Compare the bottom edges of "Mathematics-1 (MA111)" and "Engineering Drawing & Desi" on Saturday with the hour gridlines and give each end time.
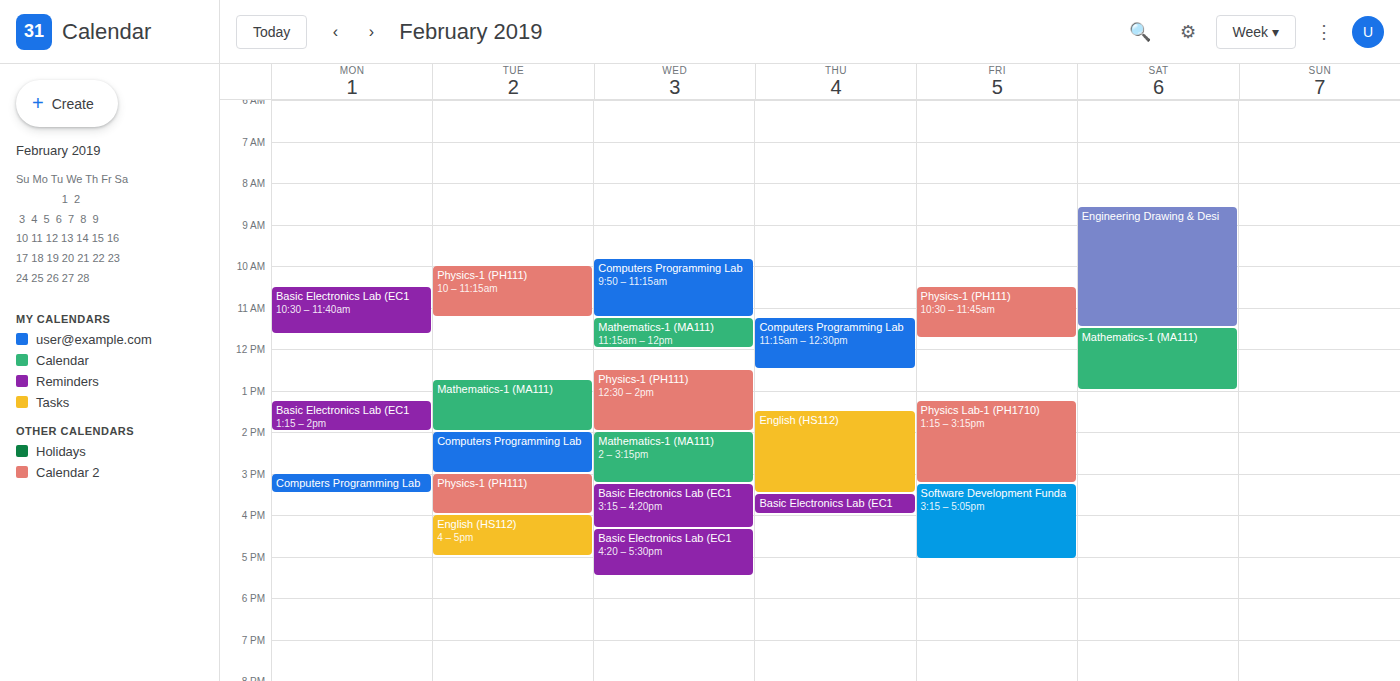
"Mathematics-1 (MA111)": 1:00 PM, exactly on the 1 PM line. "Engineering Drawing & Desi": 11:30 AM, halfway between the 11 AM and 12 PM lines.